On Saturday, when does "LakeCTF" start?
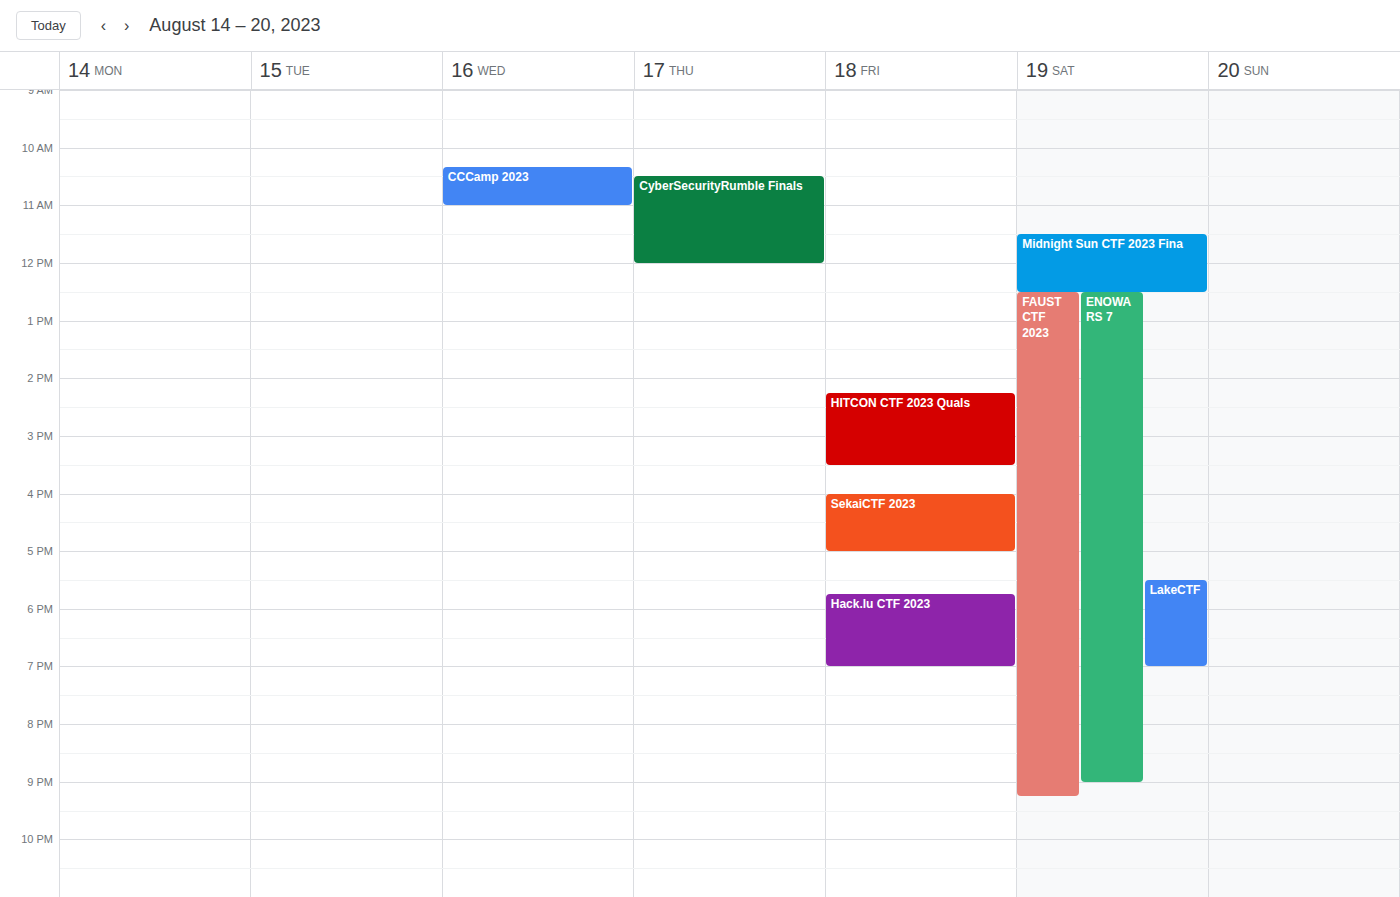
5:30 PM